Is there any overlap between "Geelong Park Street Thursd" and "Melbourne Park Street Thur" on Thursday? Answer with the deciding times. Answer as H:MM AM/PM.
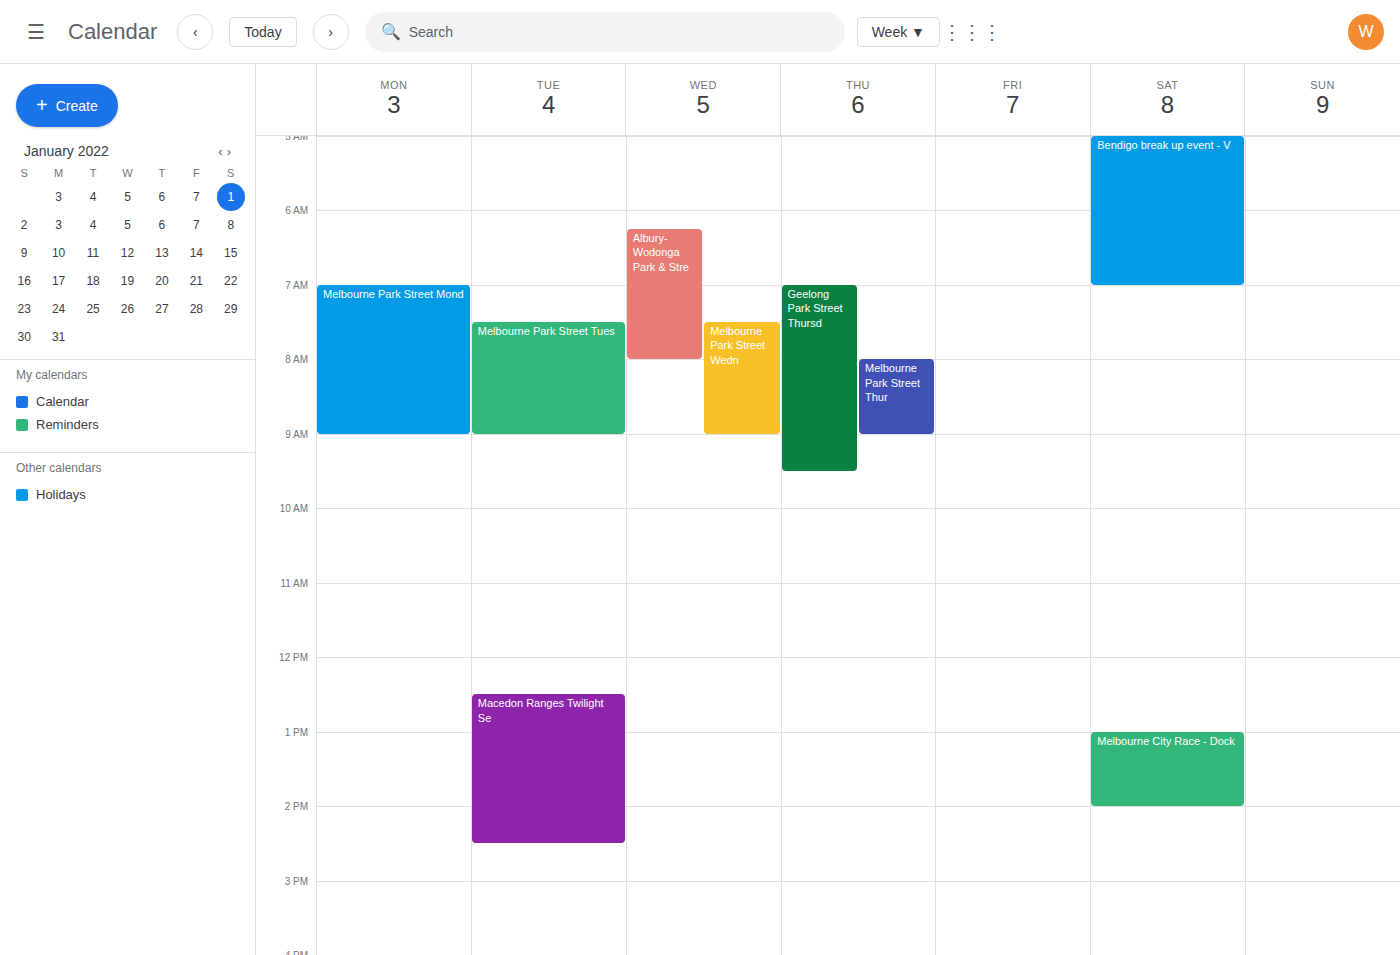
"Melbourne Park Street Thur" runs 8:00 AM to 9:00 AM, inside "Geelong Park Street Thursd" -- they overlap.